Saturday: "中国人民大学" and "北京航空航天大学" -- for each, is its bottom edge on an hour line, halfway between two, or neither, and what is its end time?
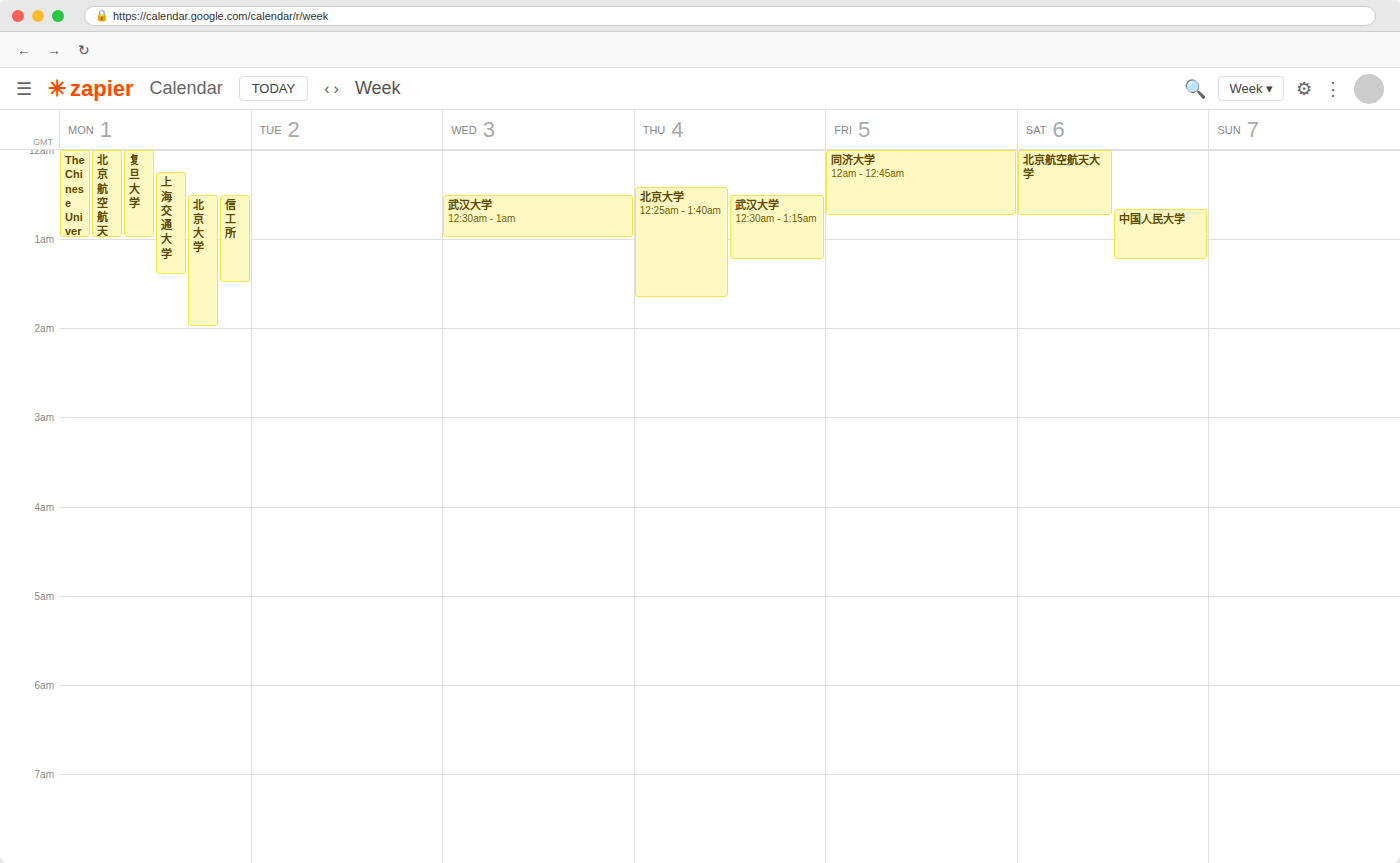
"中国人民大学": 1:15 AM, neither: a quarter of the way from the 1 AM line to the 2 AM line. "北京航空航天大学": 12:45 AM, neither: three quarters of the way from the 12 AM line to the 1 AM line.